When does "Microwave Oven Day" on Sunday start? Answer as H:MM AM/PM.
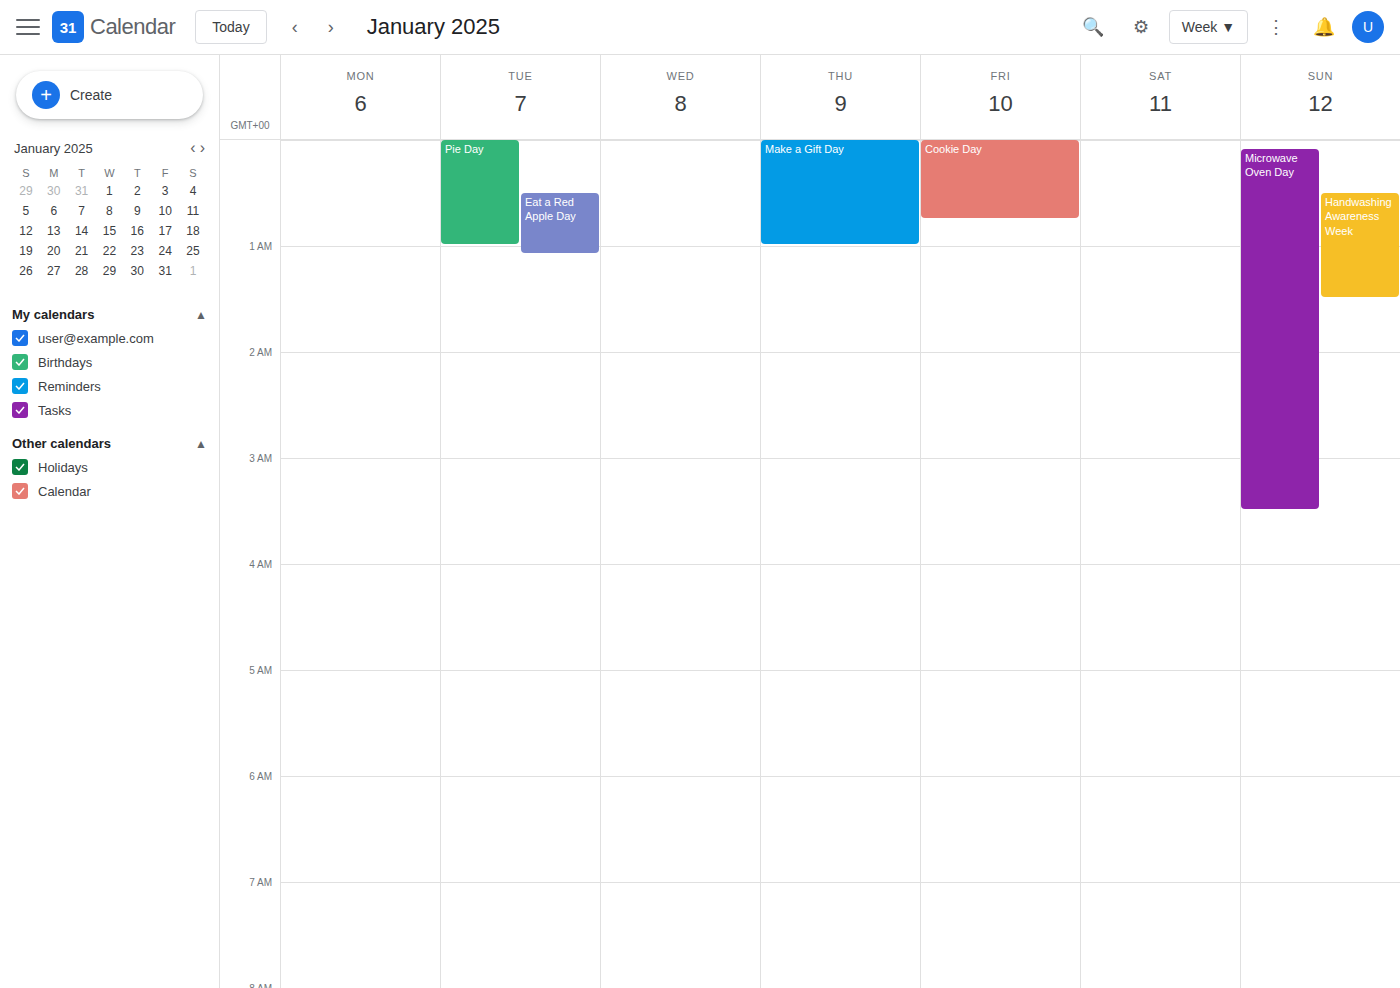
12:05 AM